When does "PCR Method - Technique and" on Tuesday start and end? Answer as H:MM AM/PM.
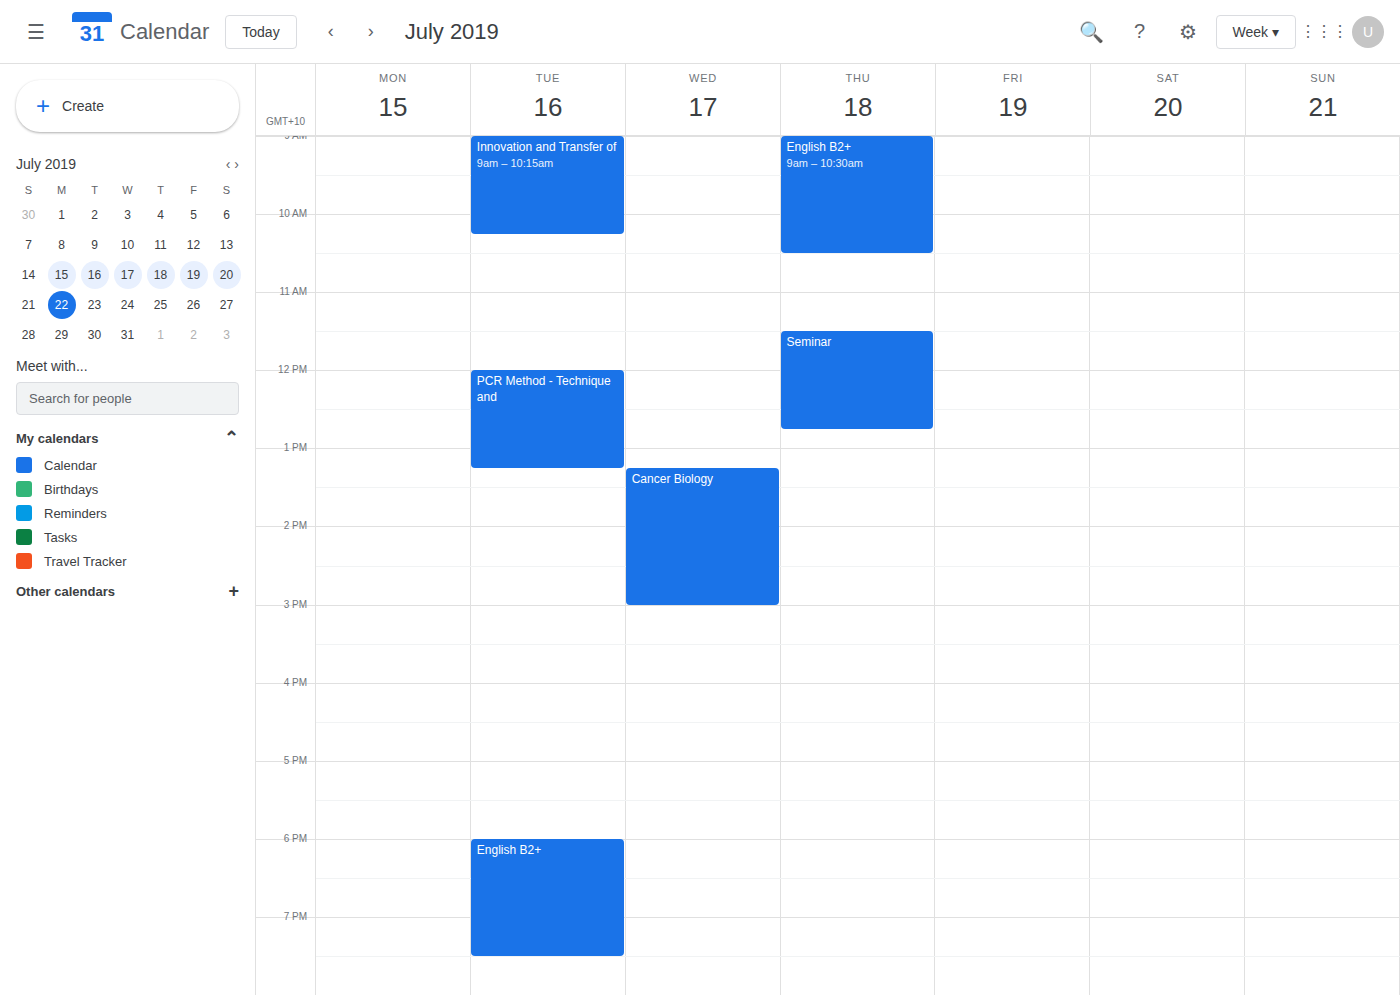
12:00 PM to 1:15 PM